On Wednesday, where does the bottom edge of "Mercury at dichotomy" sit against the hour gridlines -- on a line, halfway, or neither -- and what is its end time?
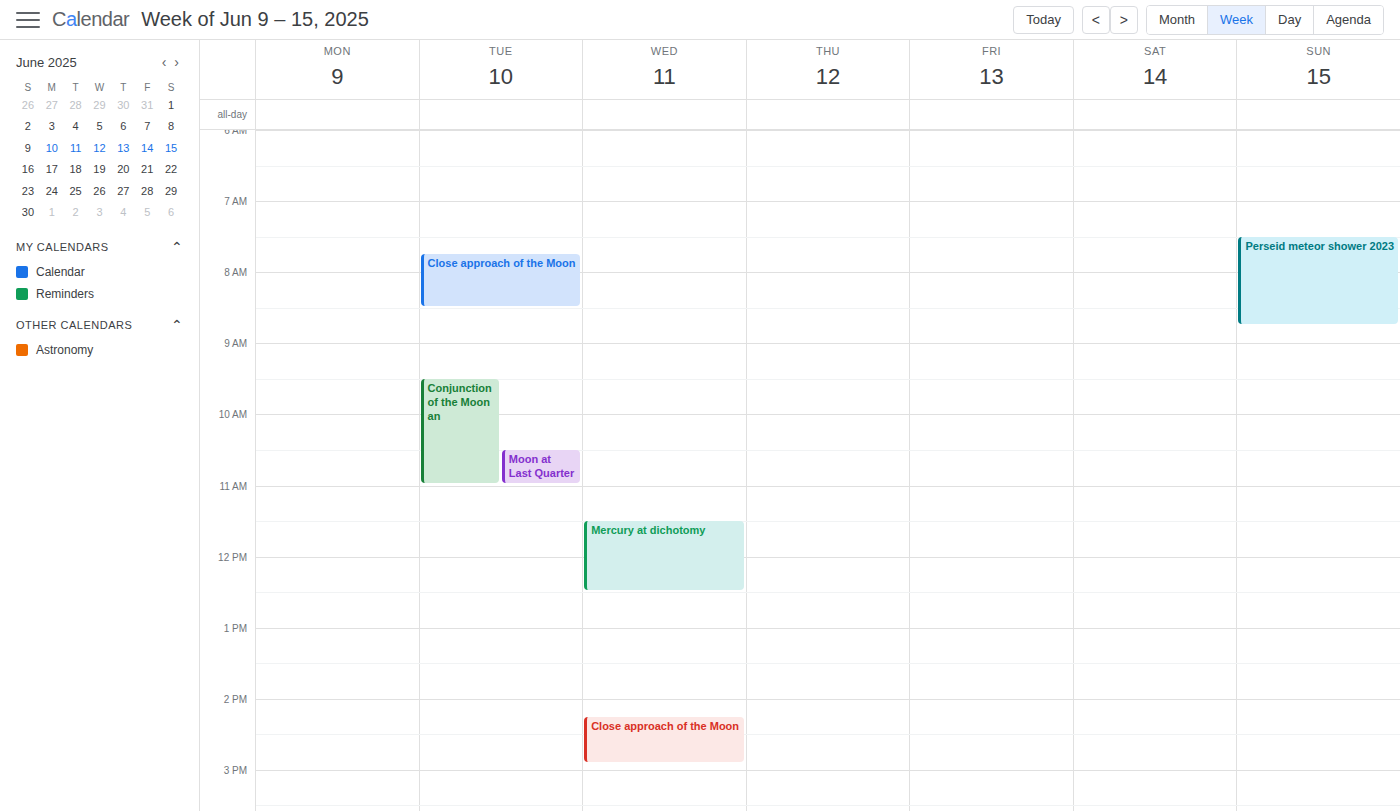
12:30 -- halfway between the 12:00 and 13:00 lines.